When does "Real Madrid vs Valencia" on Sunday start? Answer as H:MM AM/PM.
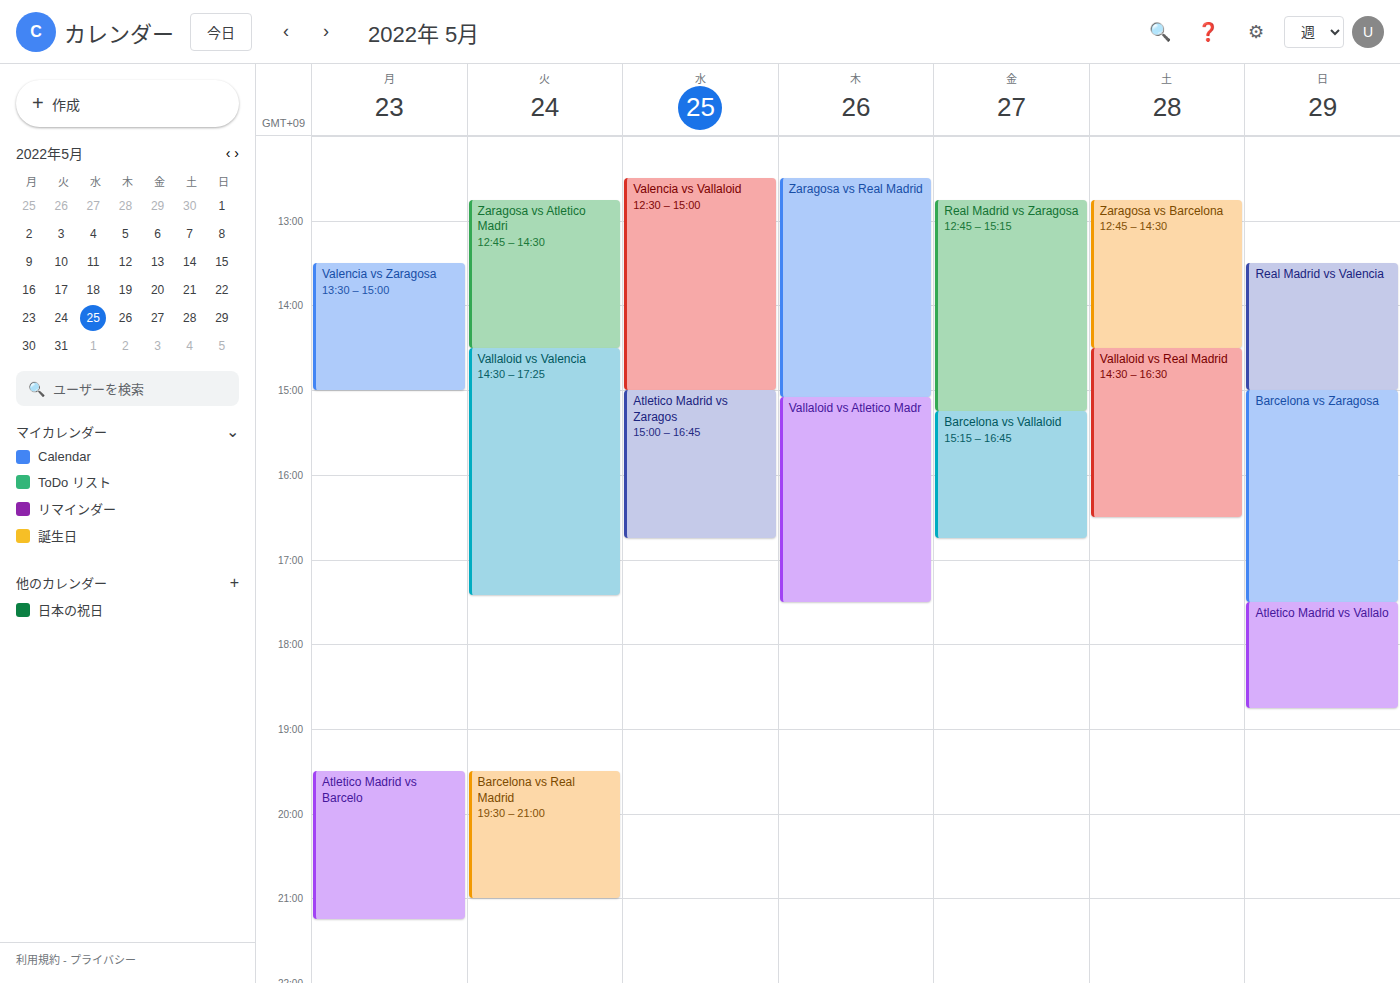
1:30 PM